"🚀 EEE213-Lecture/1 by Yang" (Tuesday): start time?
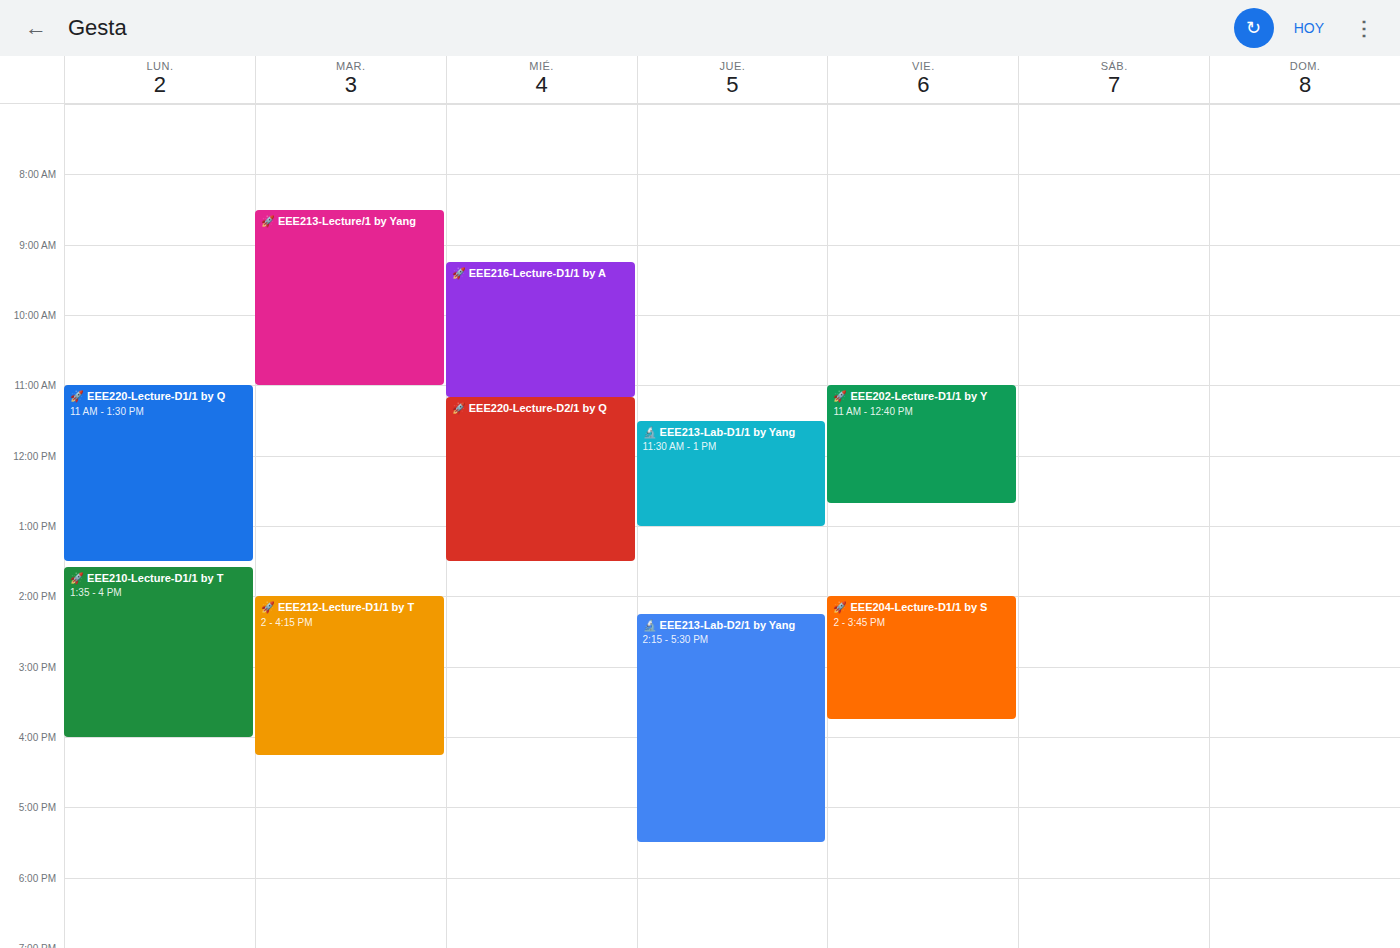
8:30 AM